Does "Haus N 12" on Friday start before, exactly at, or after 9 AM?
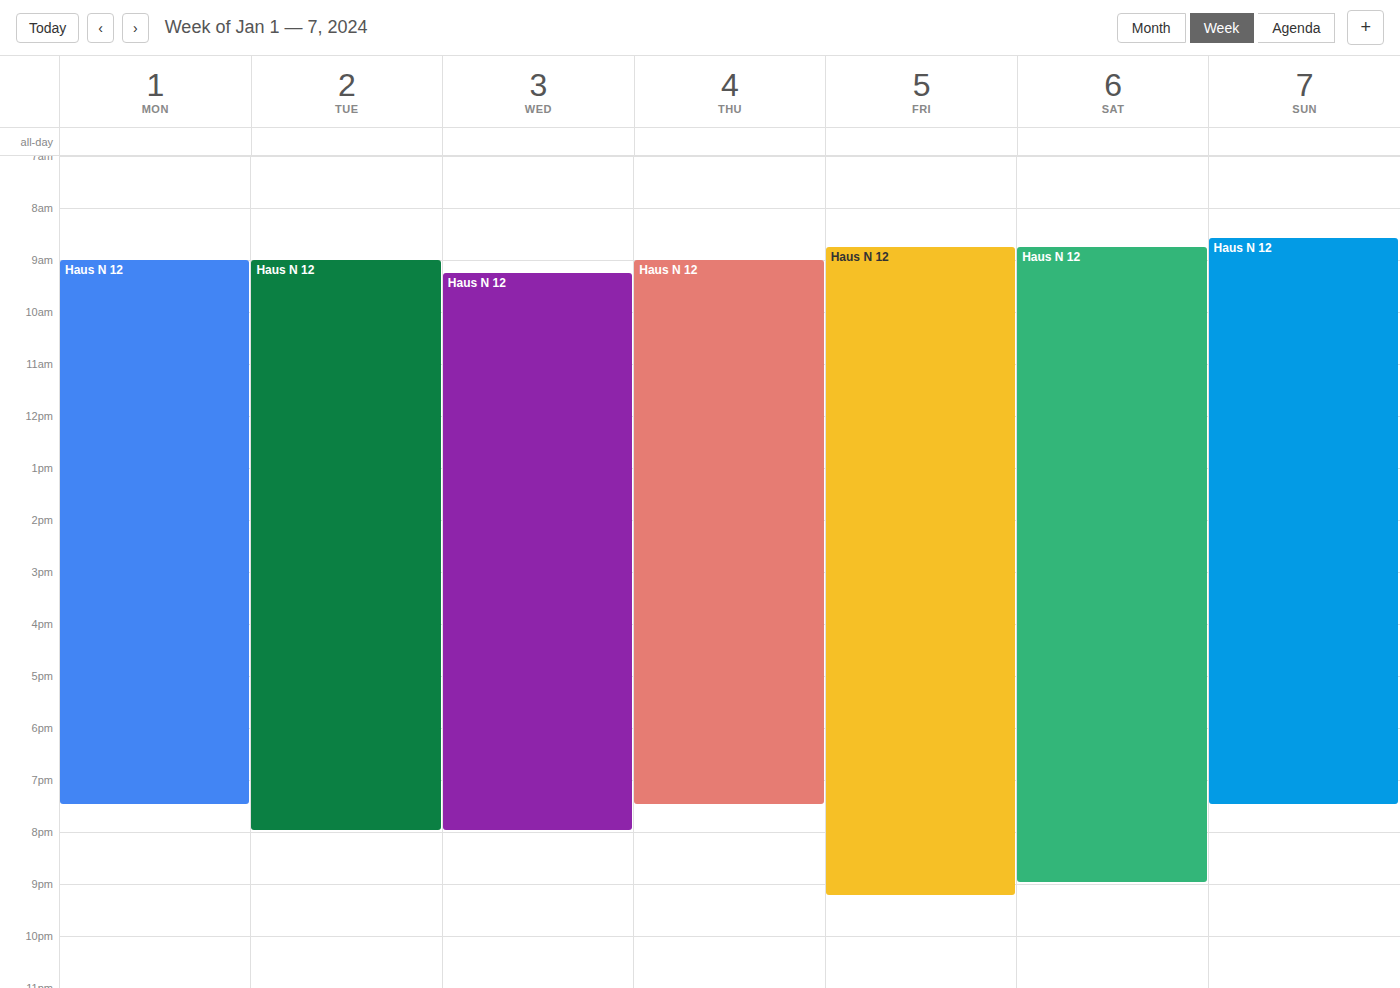
8:45 AM -- before 9 AM, 15 minutes above the 9 AM line.